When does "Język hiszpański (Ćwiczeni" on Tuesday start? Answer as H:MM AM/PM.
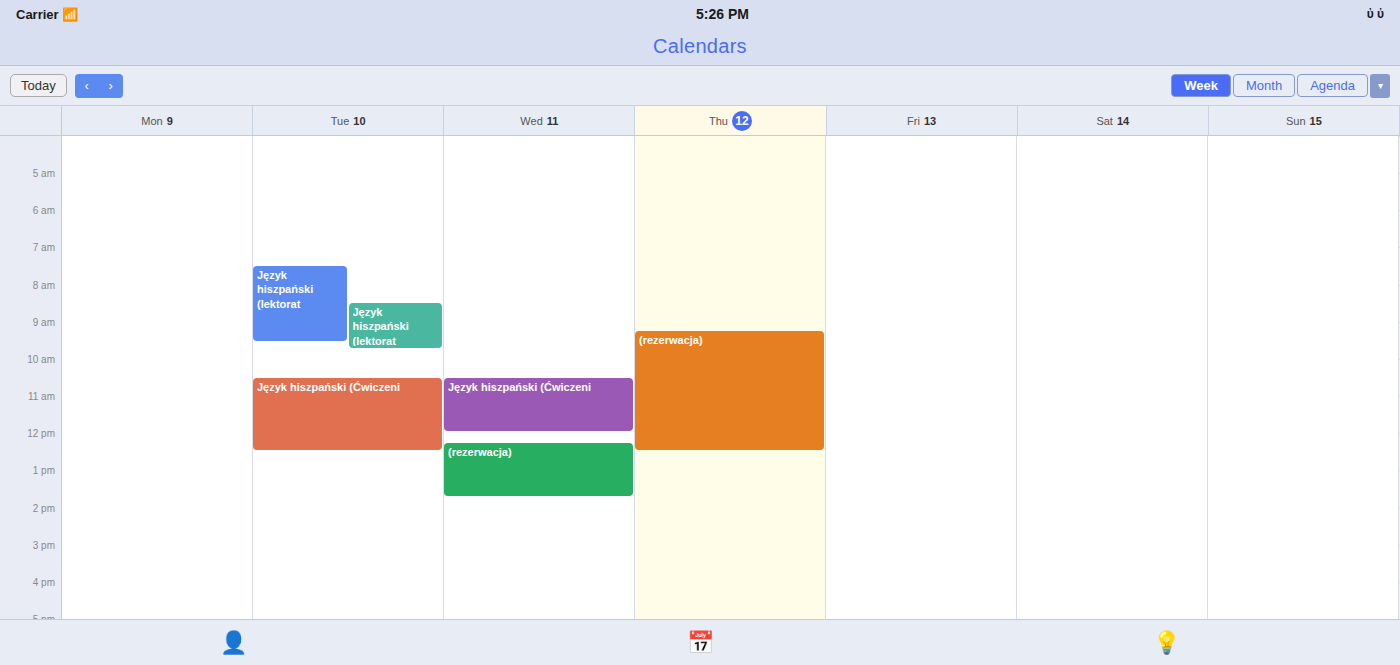
10:30 AM